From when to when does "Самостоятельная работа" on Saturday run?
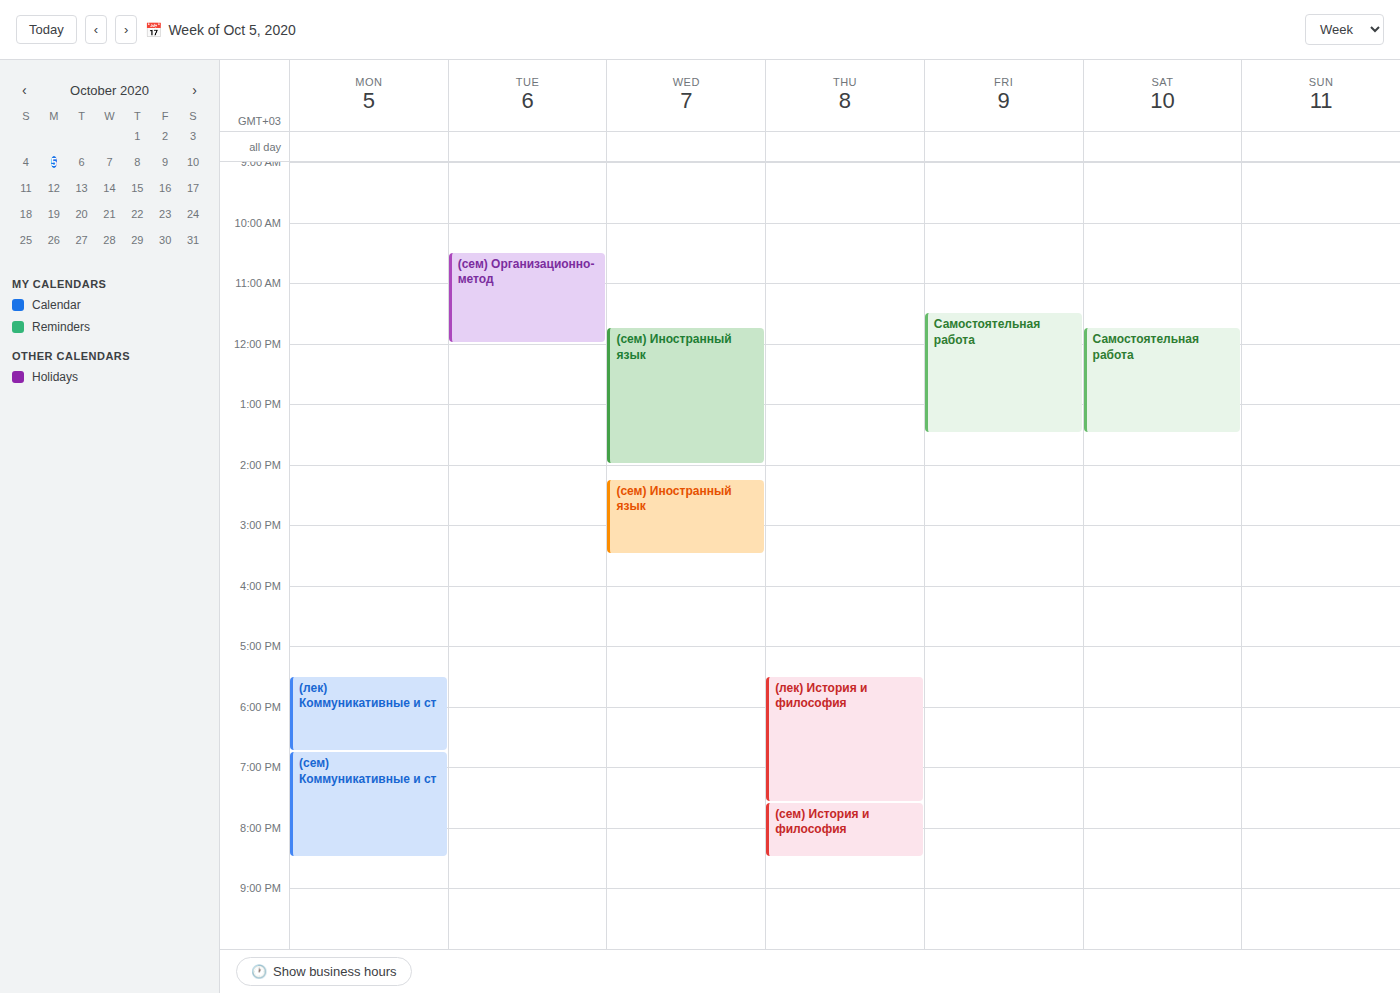
11:45 AM to 1:30 PM